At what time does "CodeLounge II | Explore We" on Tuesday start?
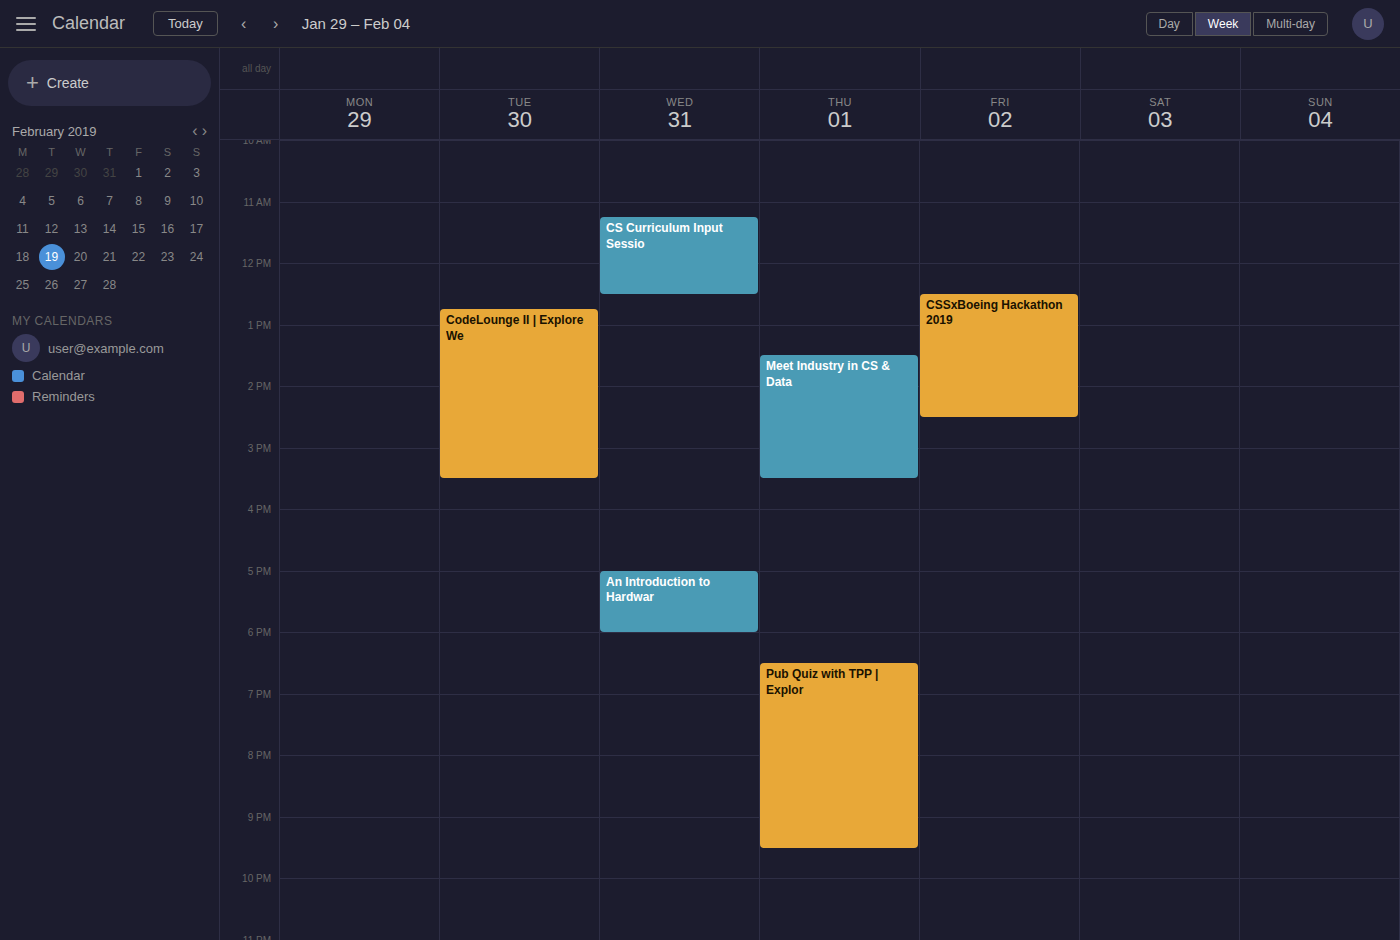
12:45 PM